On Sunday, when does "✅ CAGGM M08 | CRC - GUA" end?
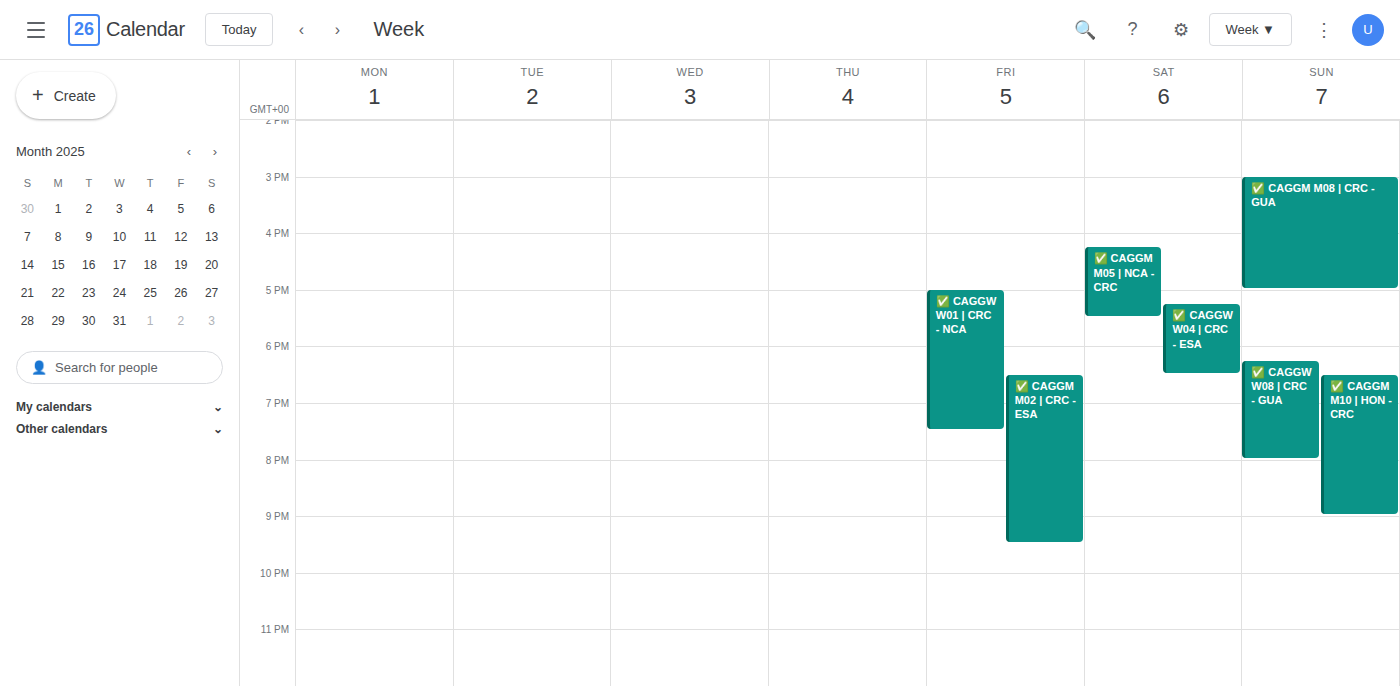
5:00 PM